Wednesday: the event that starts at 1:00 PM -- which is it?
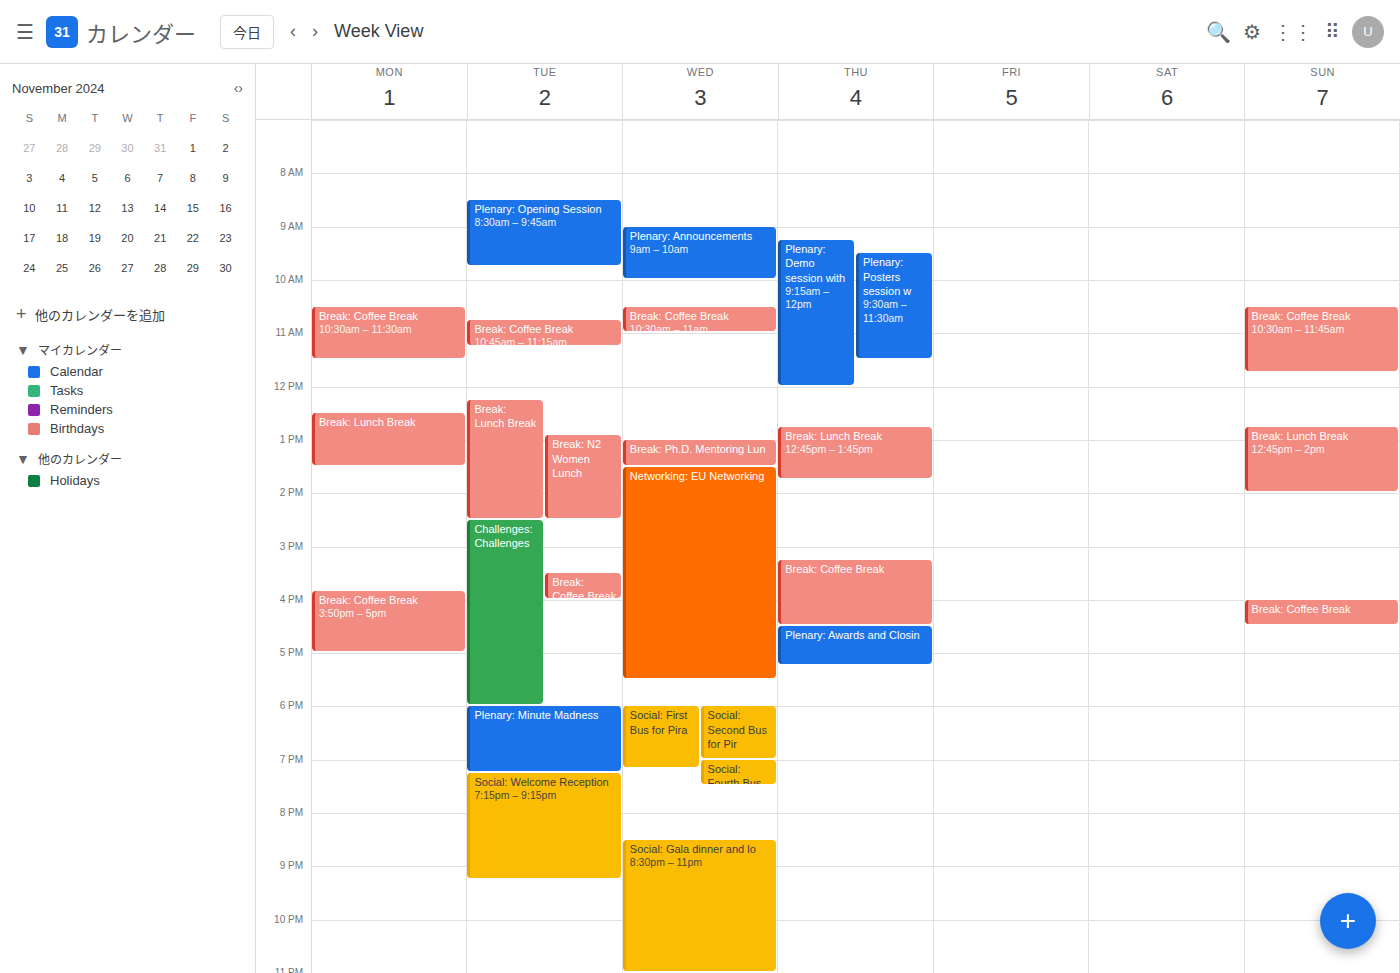
"Break: Ph.D. Mentoring Lun"